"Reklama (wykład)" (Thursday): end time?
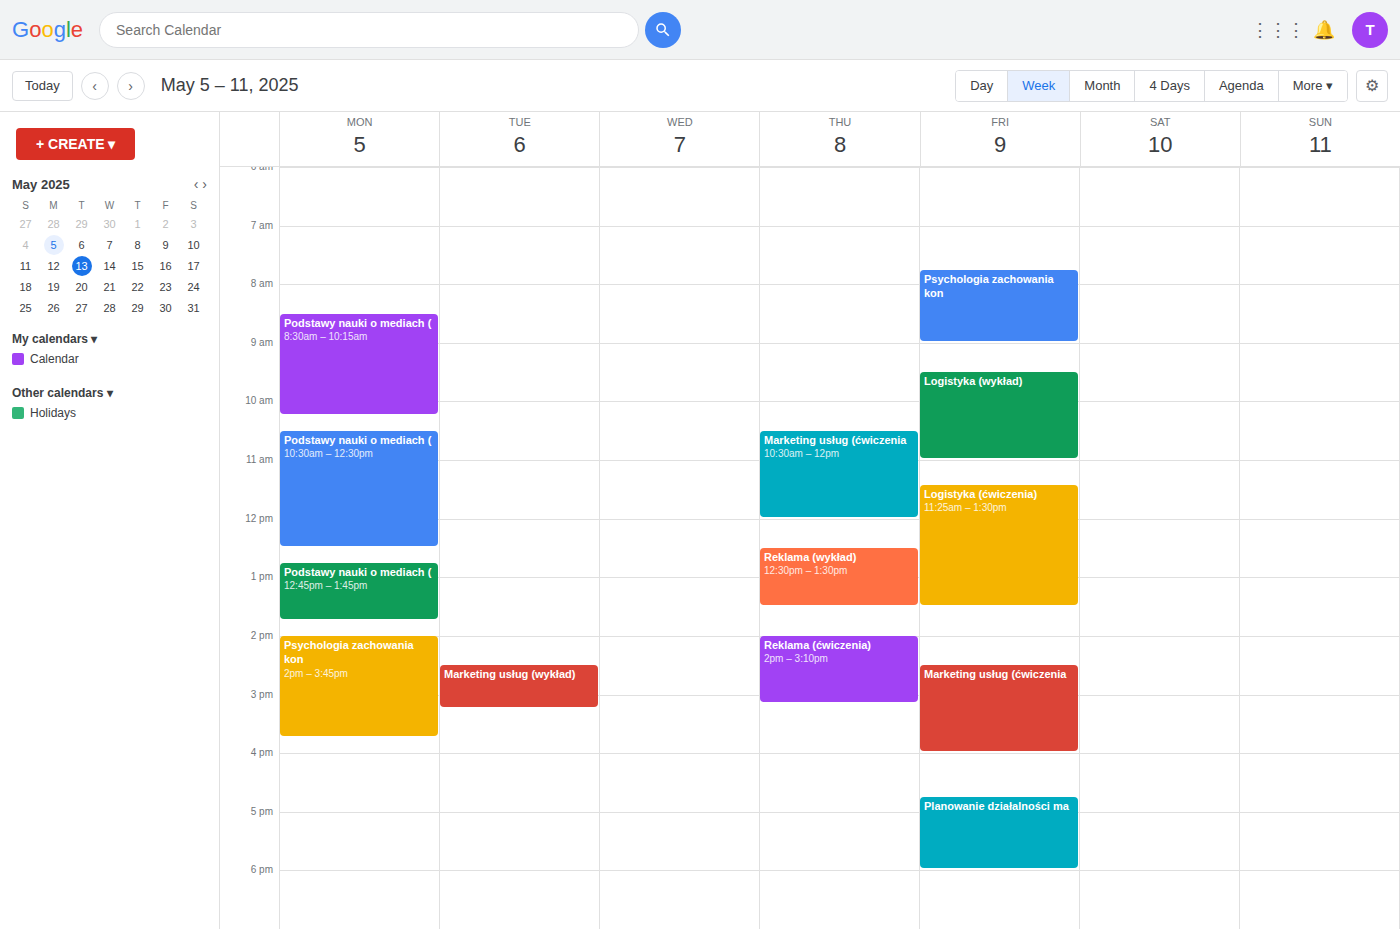
1:30 PM